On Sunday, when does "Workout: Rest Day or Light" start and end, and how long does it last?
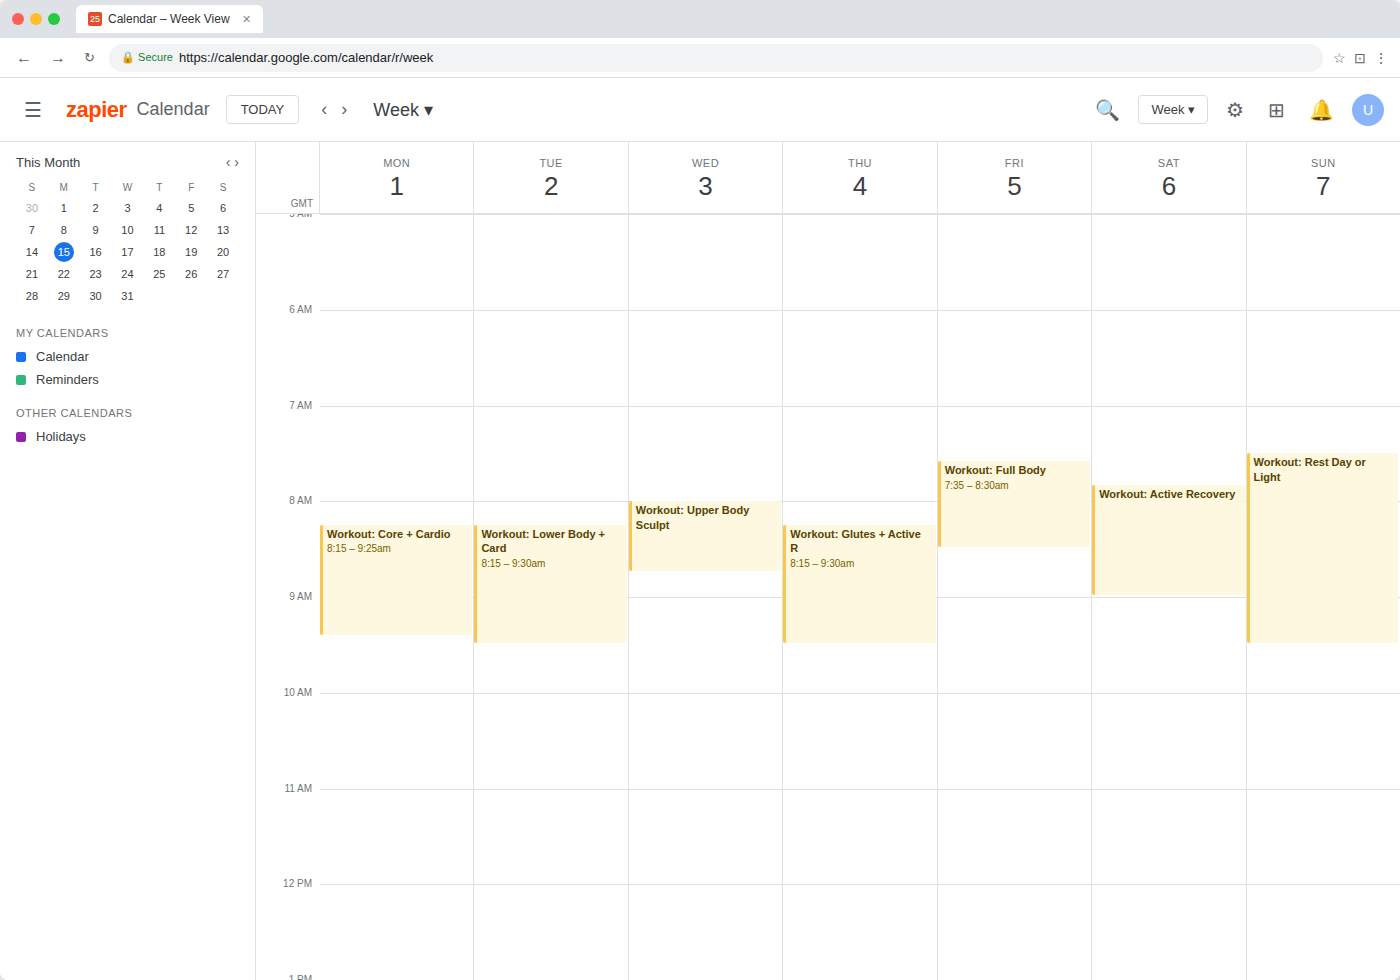
07:30 to 09:30, 2 hours